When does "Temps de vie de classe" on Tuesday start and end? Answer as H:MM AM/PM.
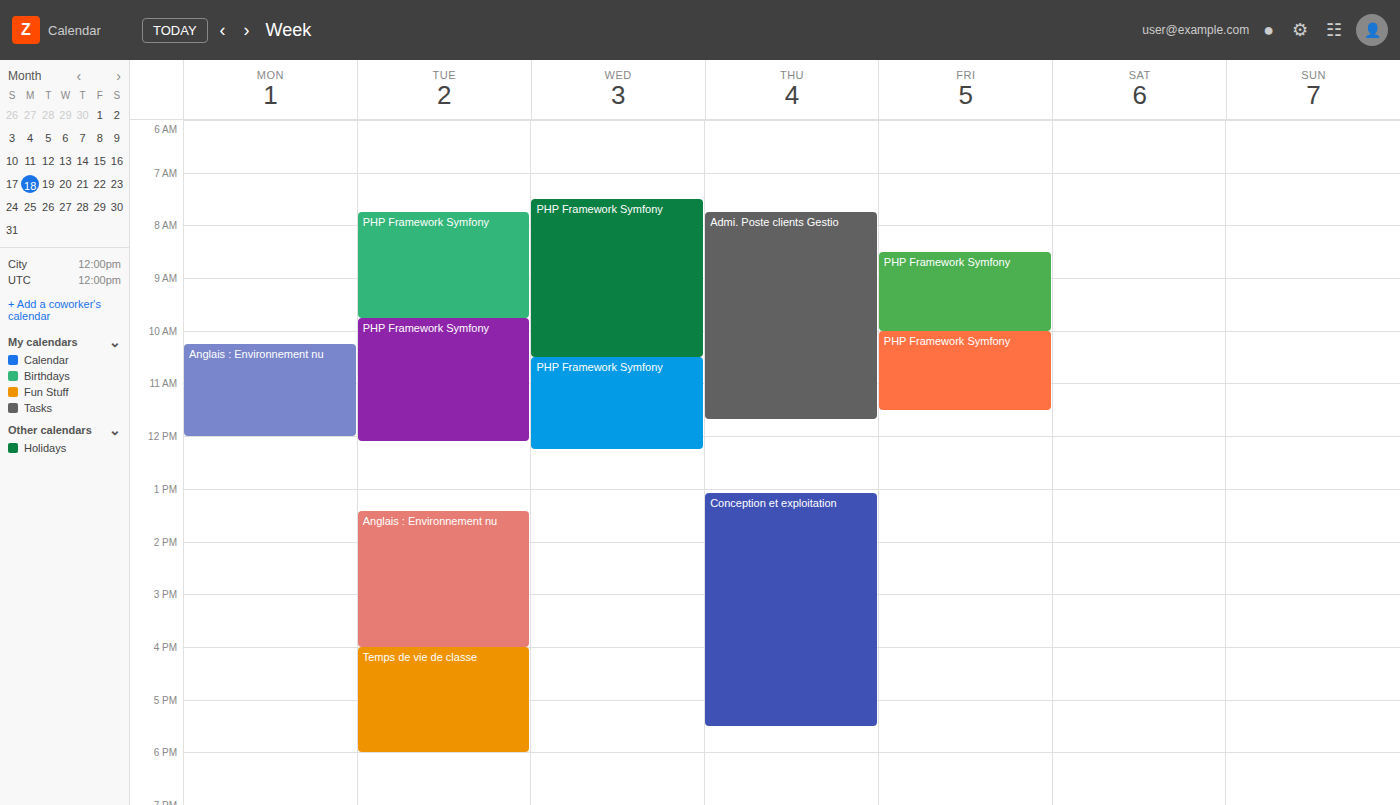
4:00 PM to 6:00 PM